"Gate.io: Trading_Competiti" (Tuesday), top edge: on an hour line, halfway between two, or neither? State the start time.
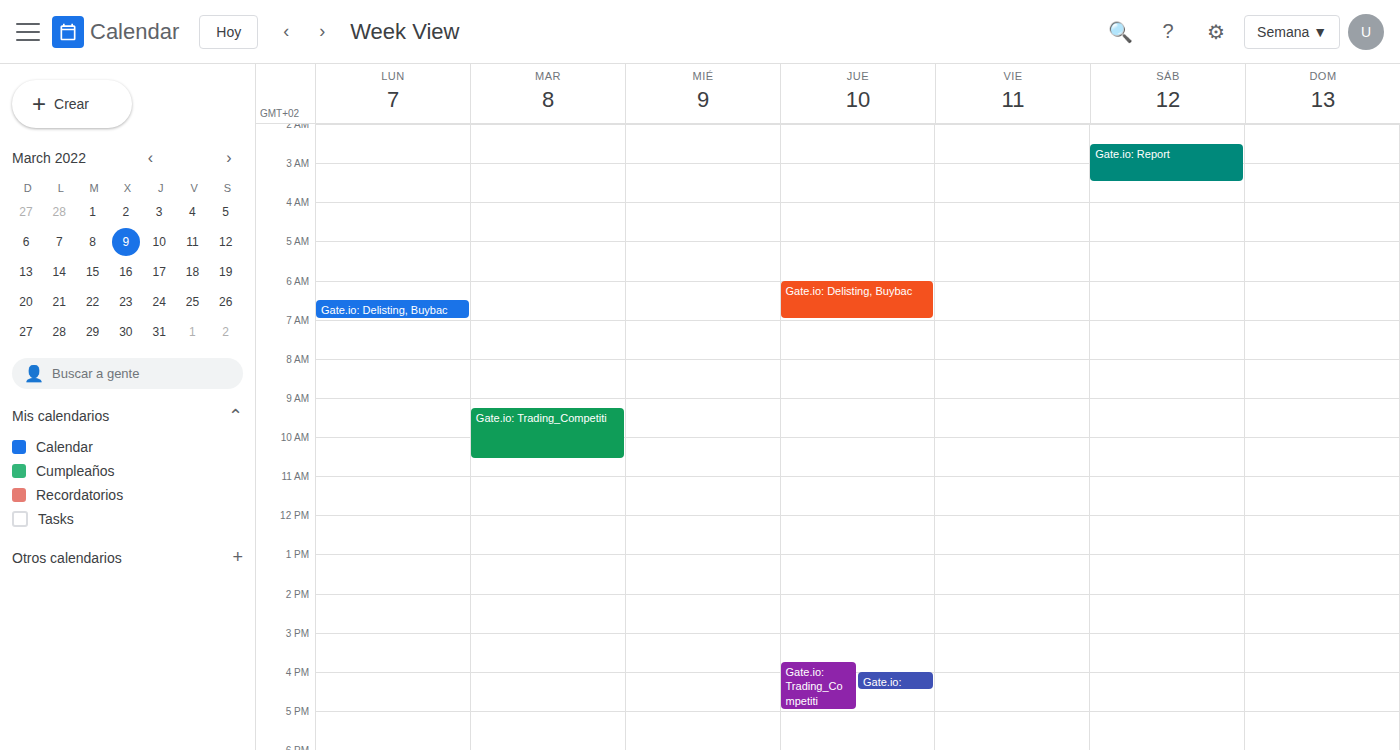
9:15 AM -- neither: a quarter of the way from the 9 AM line to the 10 AM line.